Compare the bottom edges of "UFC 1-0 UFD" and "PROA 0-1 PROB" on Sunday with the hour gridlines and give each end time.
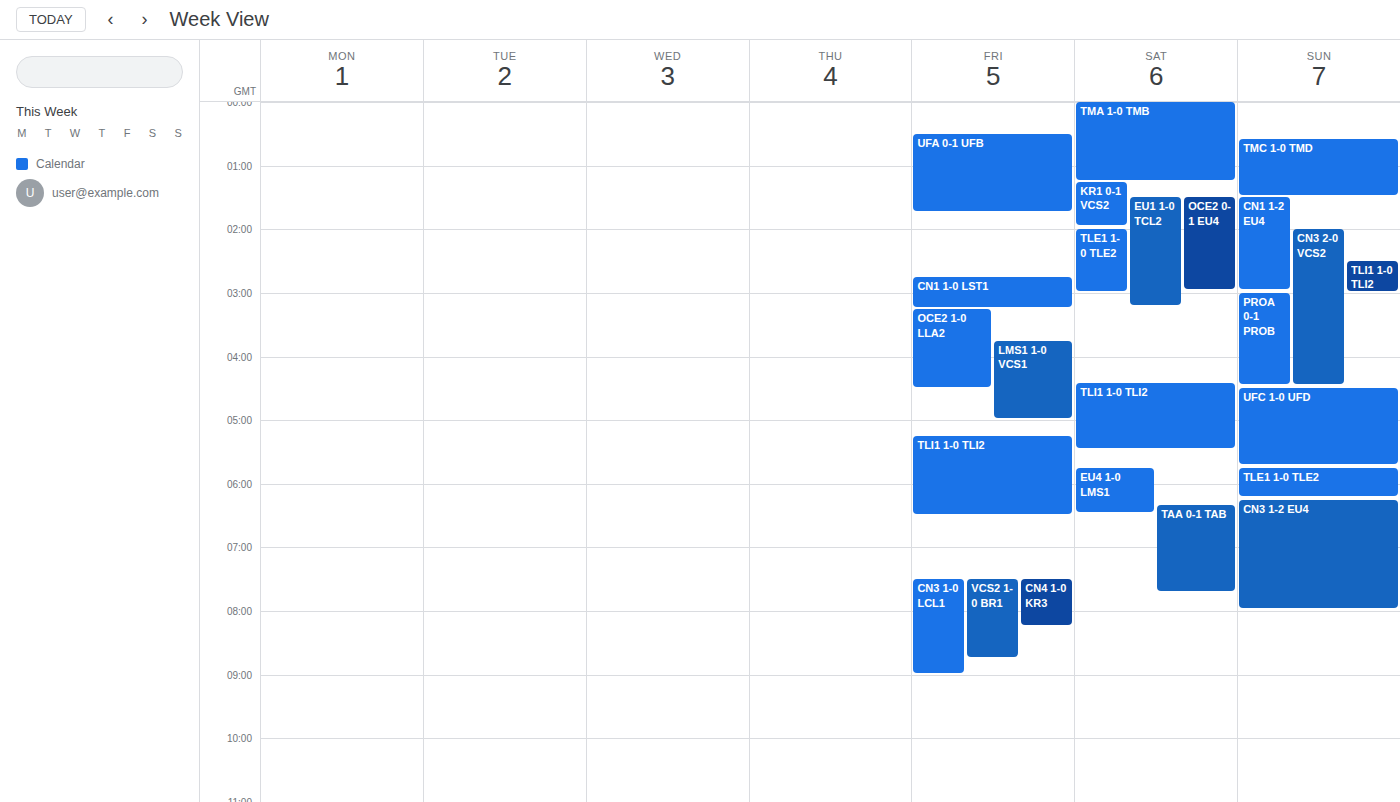
"UFC 1-0 UFD": 5:45 AM, neither: three quarters of the way from the 5 AM line to the 6 AM line. "PROA 0-1 PROB": 4:30 AM, halfway between the 4 AM and 5 AM lines.